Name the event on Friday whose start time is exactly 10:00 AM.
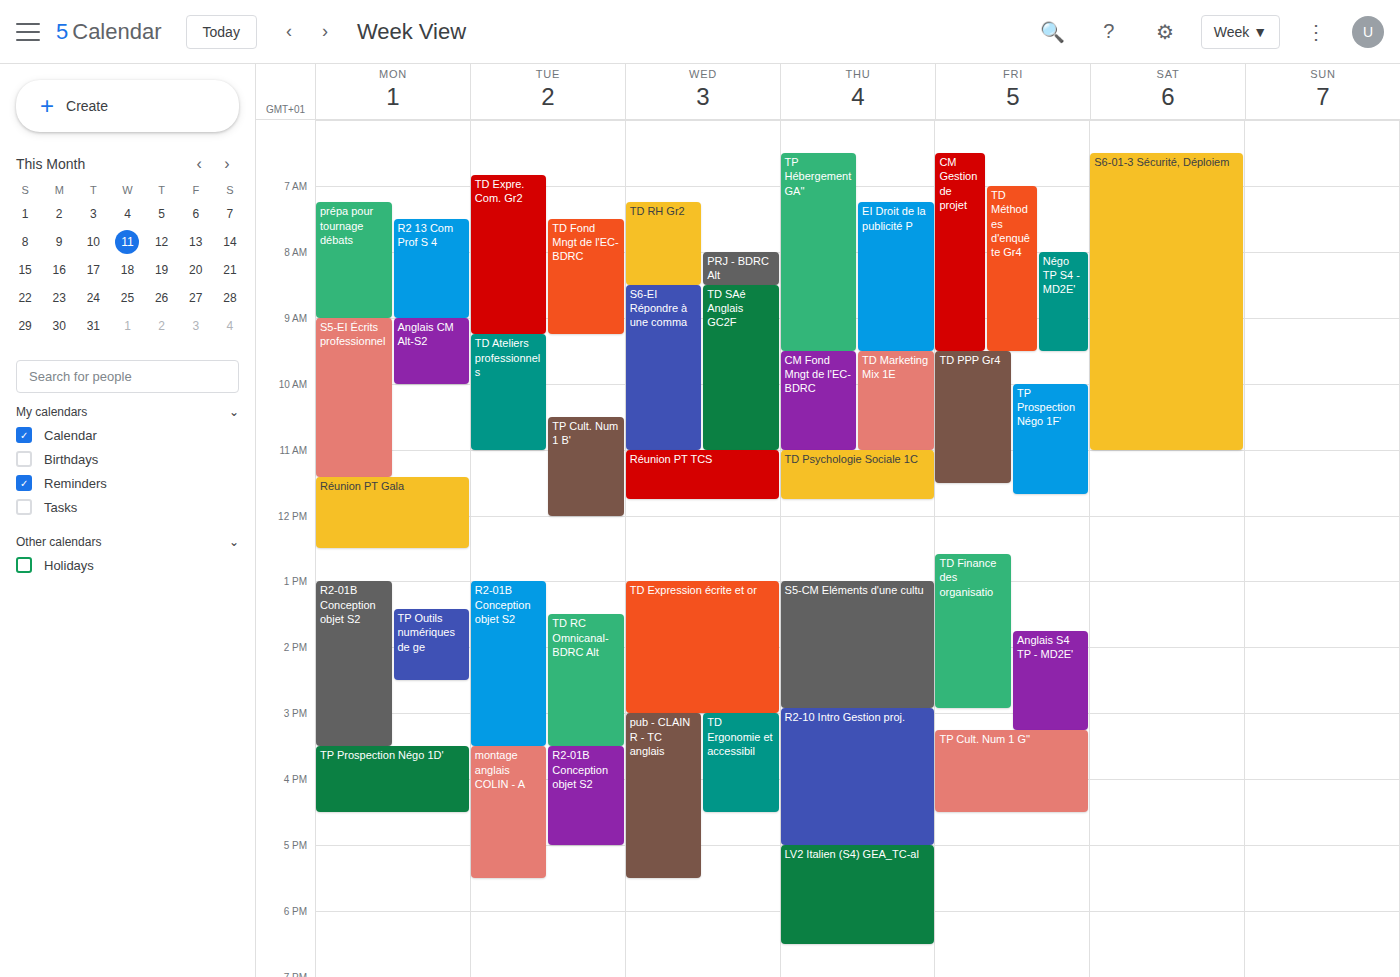
"TP Prospection Négo 1F'"